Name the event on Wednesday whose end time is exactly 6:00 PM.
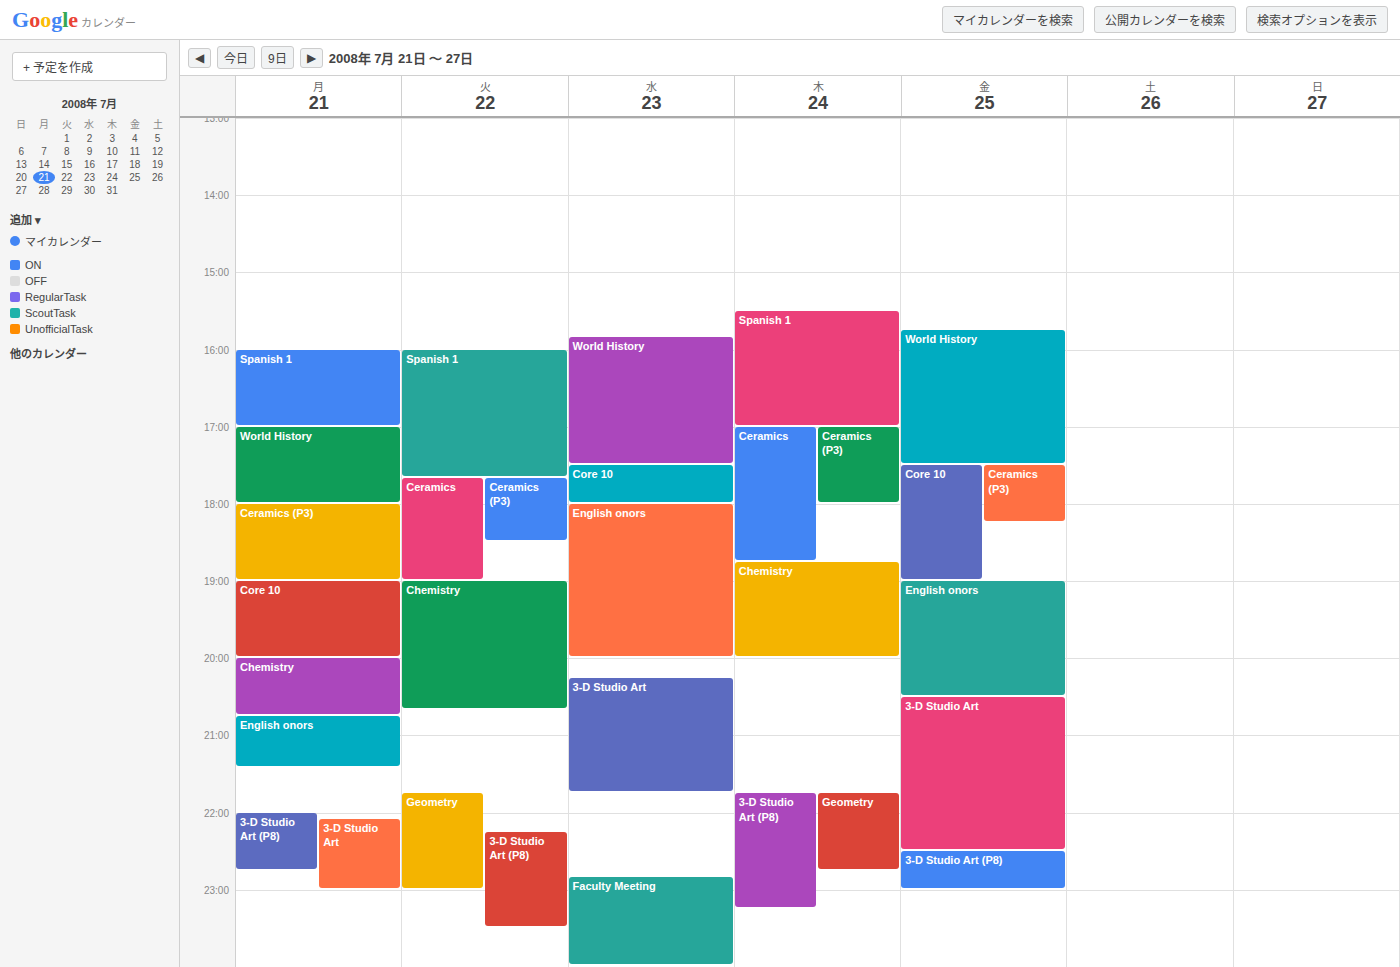
"Core 10"